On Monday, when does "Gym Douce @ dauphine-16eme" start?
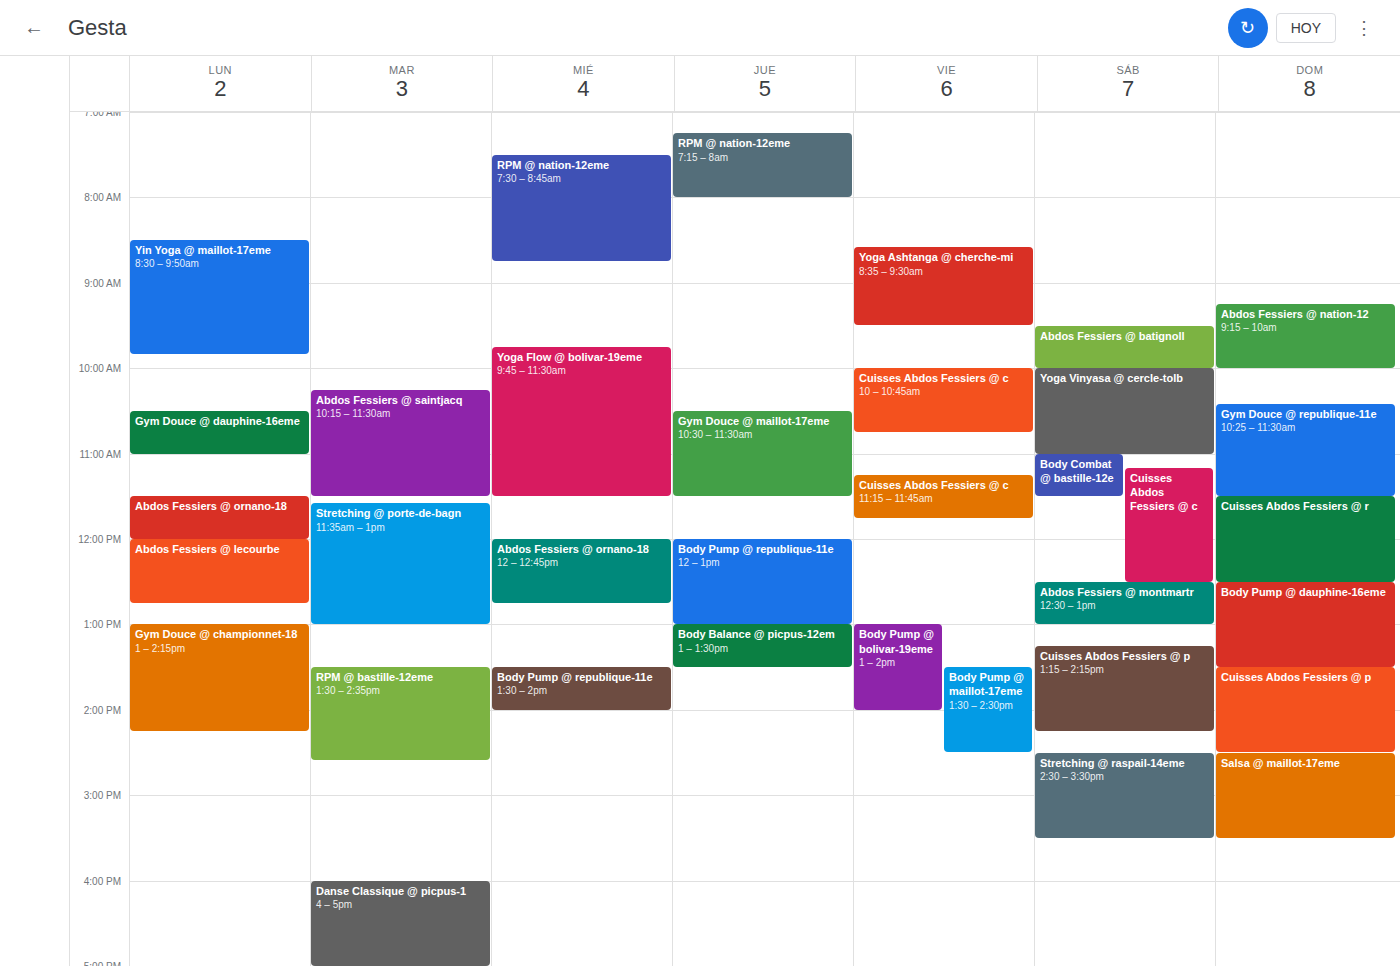
10:30 AM